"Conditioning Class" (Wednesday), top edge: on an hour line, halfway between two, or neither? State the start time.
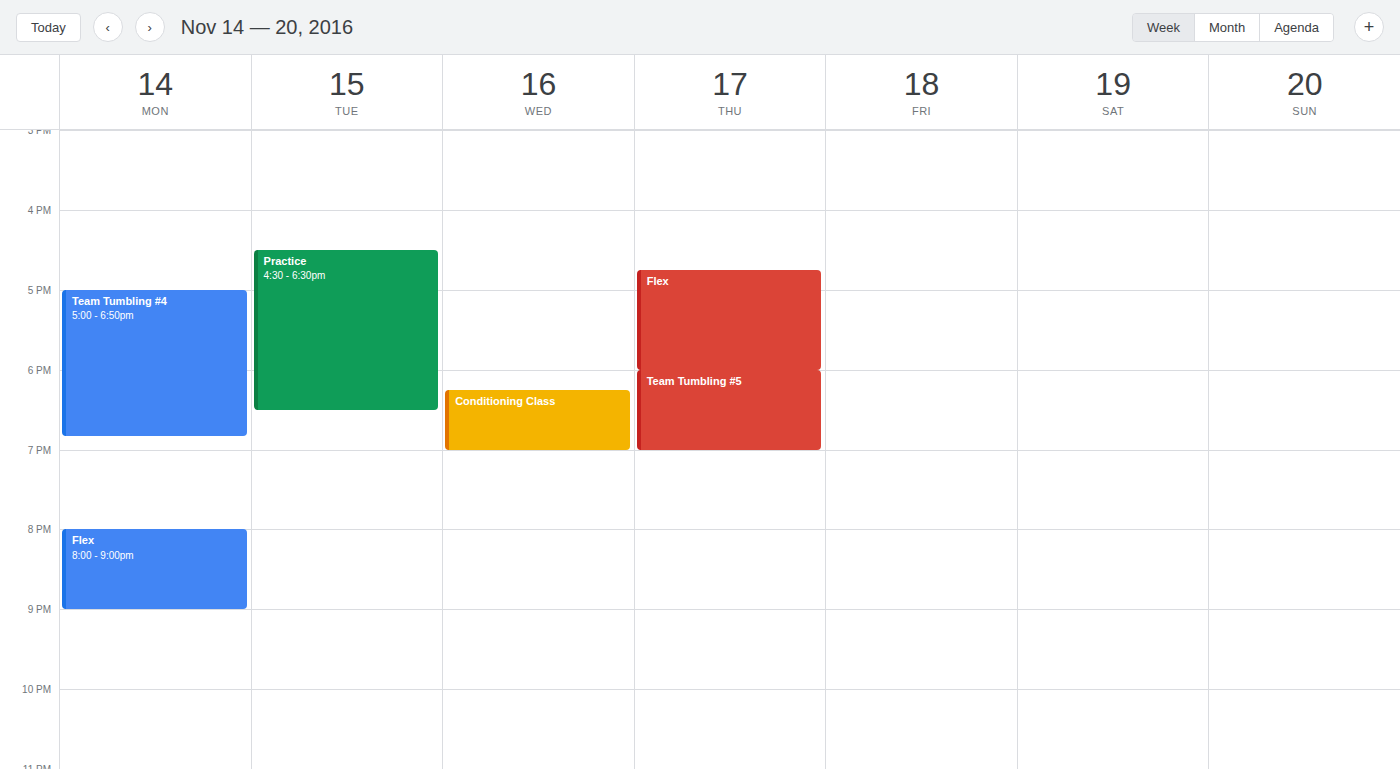
18:15 -- neither: a quarter of the way from the 18:00 line to the 19:00 line.